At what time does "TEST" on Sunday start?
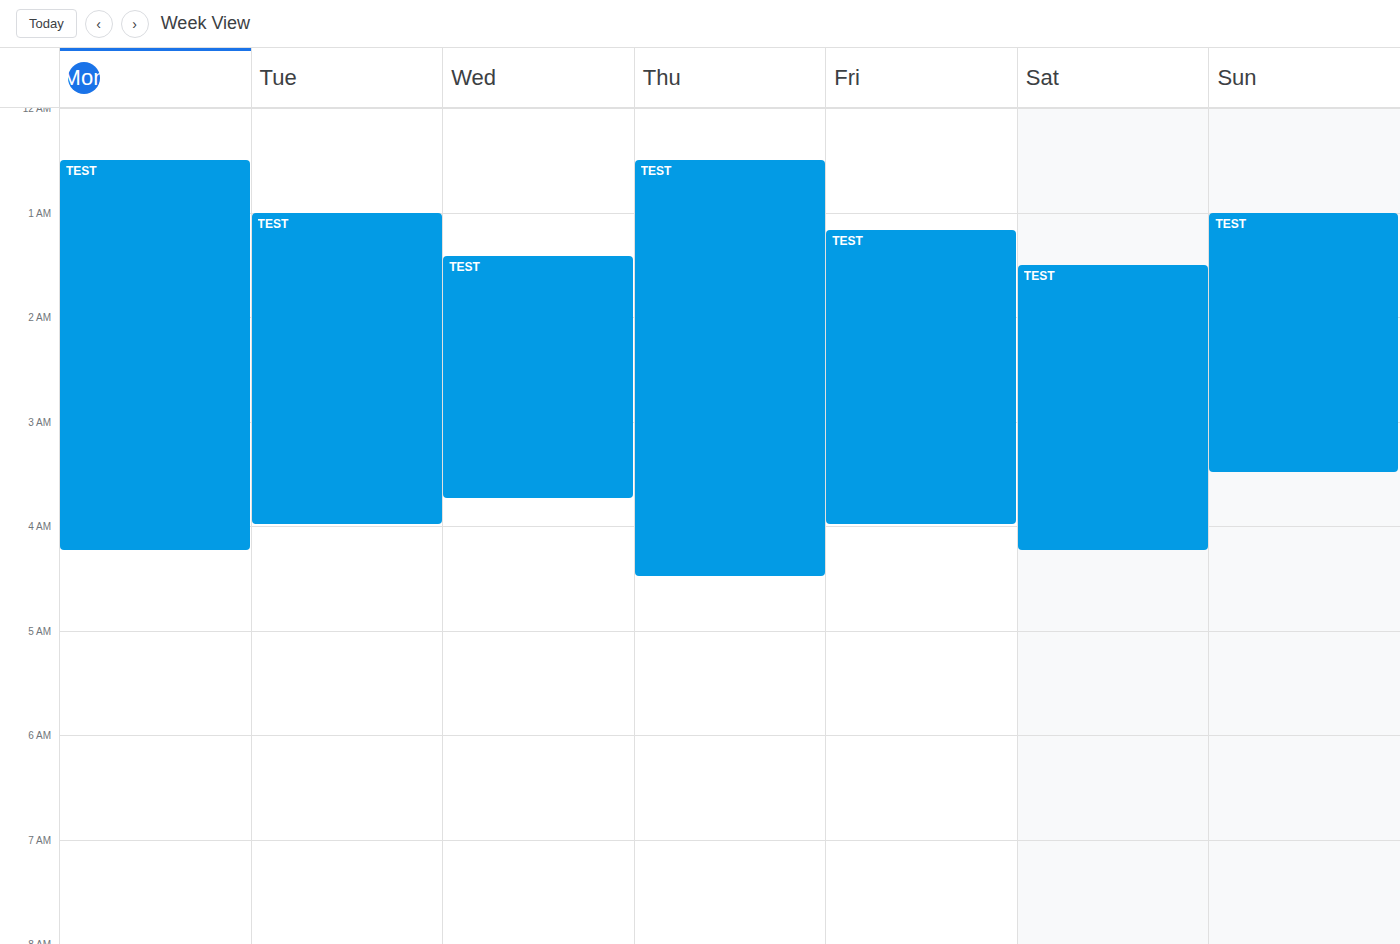
1:00 AM